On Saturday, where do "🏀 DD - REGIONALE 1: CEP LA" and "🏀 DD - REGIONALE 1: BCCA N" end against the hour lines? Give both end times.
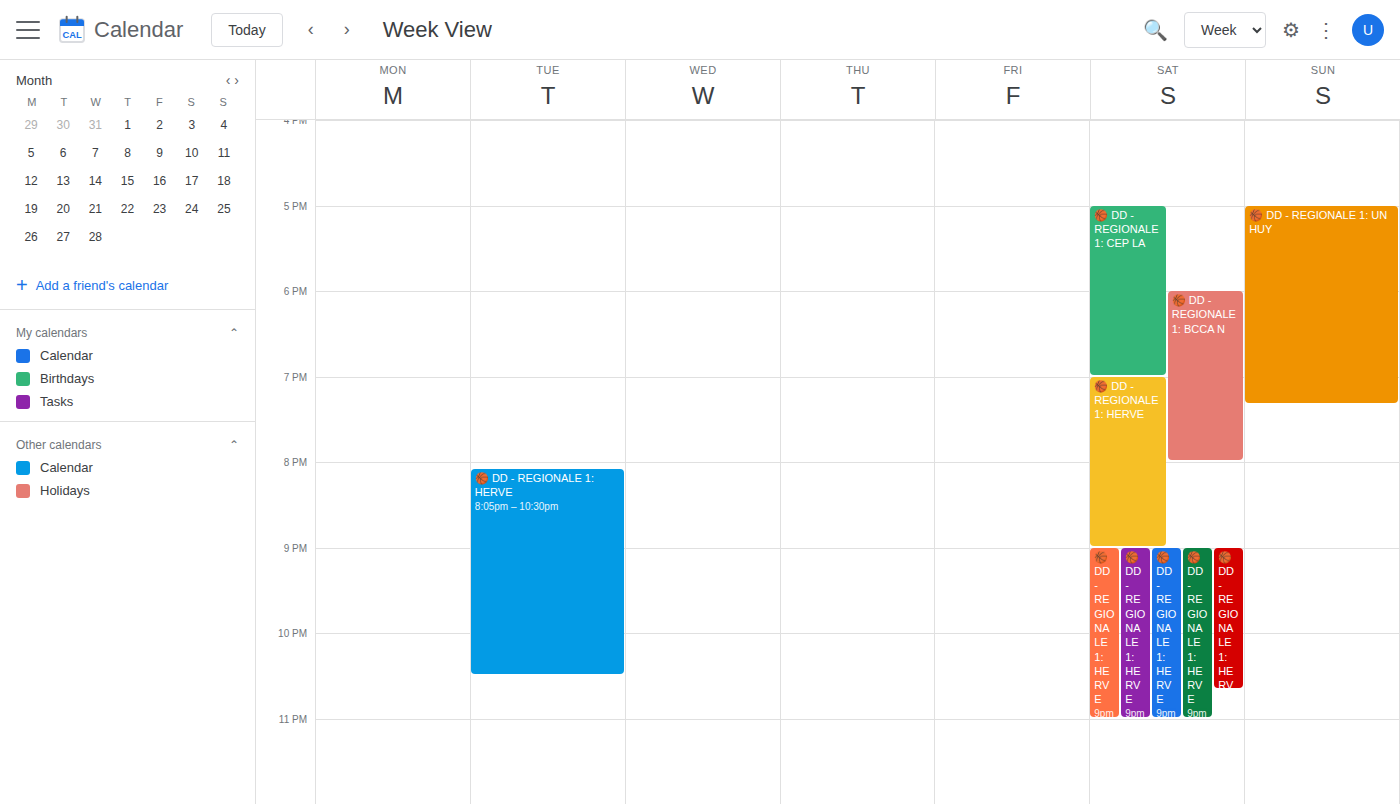
"🏀 DD - REGIONALE 1: CEP LA": 7:00 PM, exactly on the 7 PM line. "🏀 DD - REGIONALE 1: BCCA N": 8:00 PM, exactly on the 8 PM line.